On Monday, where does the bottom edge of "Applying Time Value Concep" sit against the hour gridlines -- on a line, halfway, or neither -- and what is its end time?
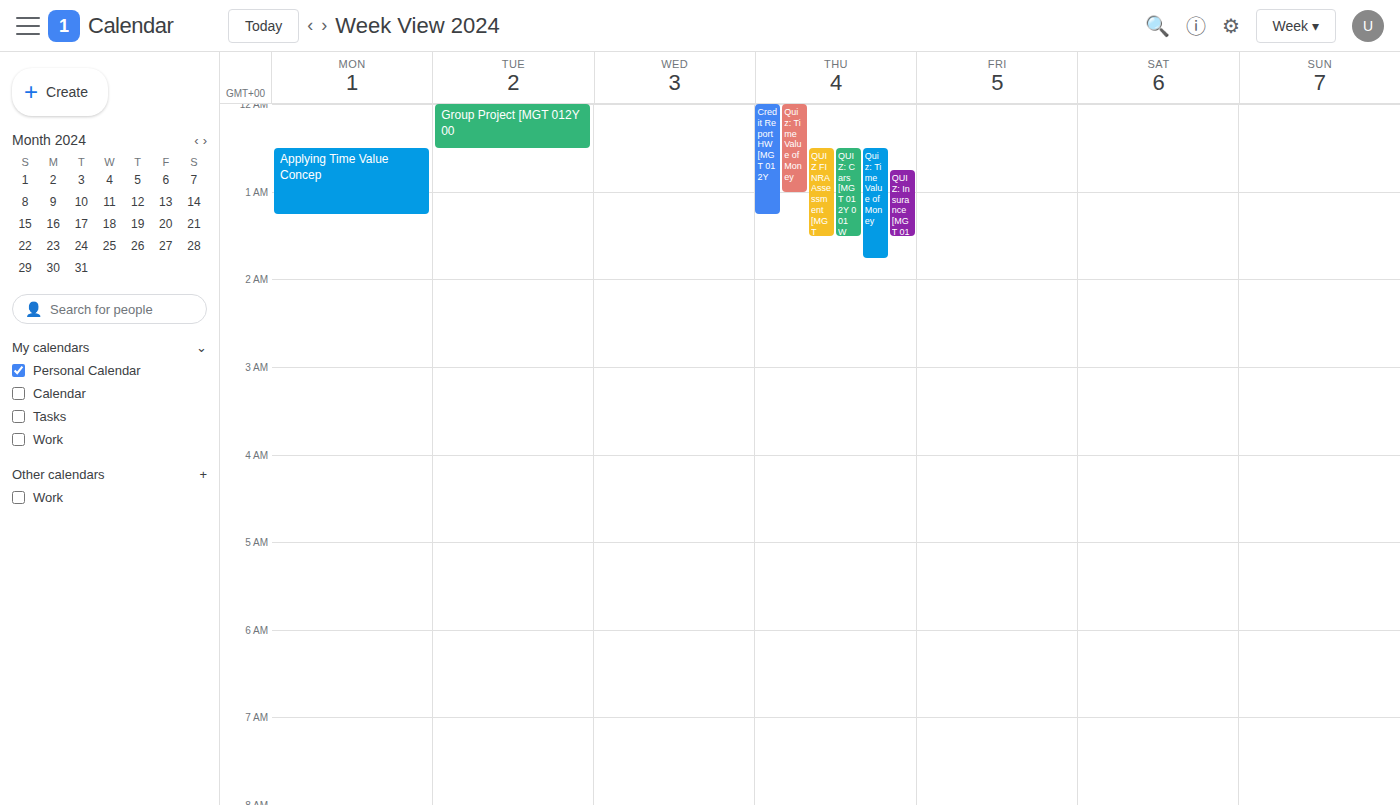
1:15 AM -- neither: a quarter of the way from the 1 AM line to the 2 AM line.